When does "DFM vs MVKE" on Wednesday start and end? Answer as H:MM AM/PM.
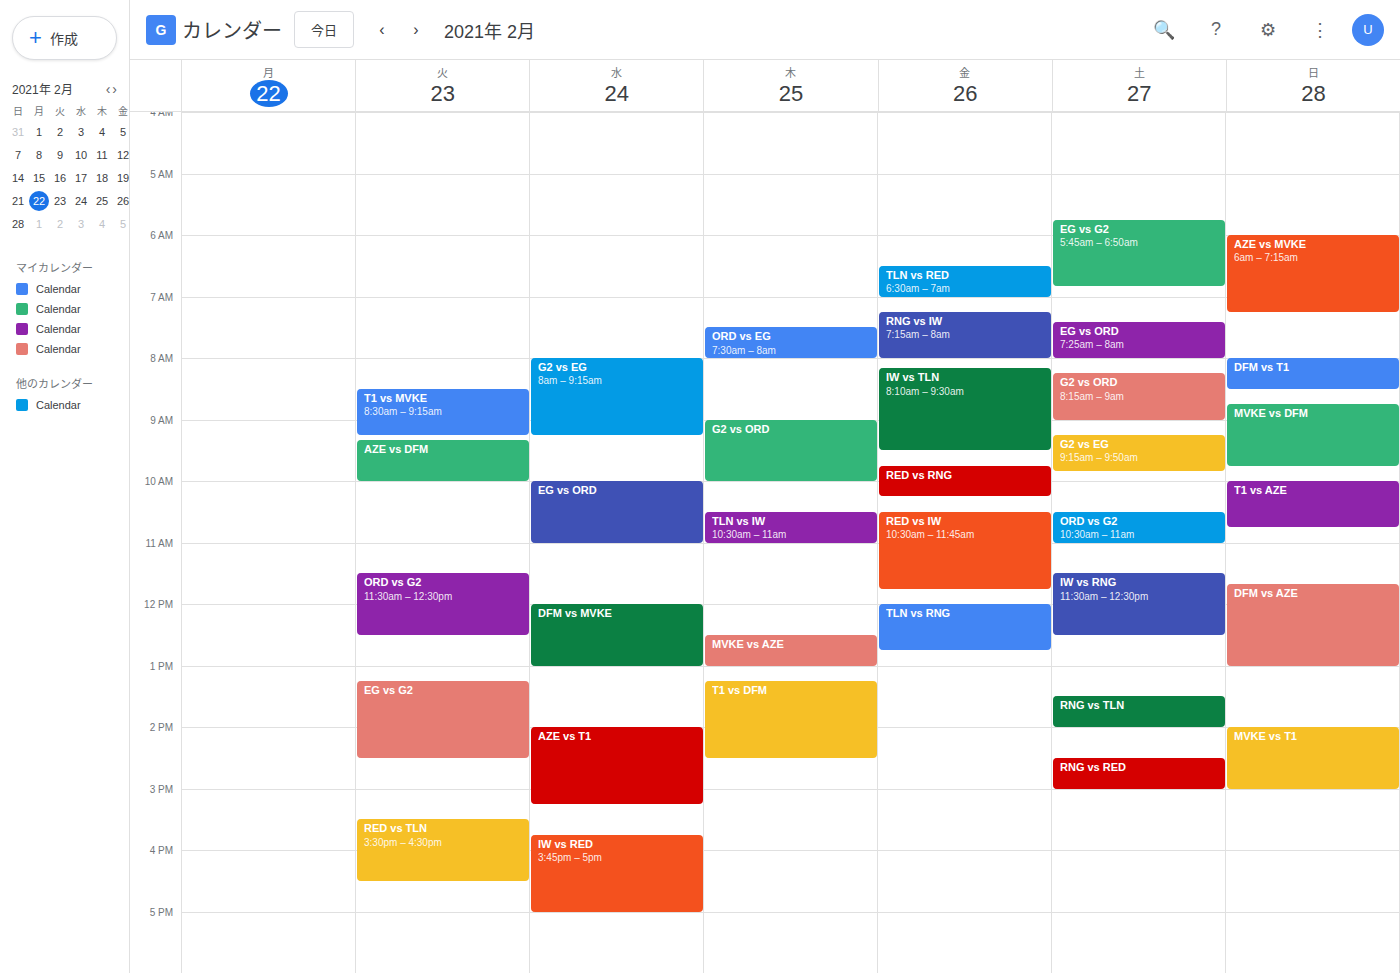
12:00 PM to 1:00 PM